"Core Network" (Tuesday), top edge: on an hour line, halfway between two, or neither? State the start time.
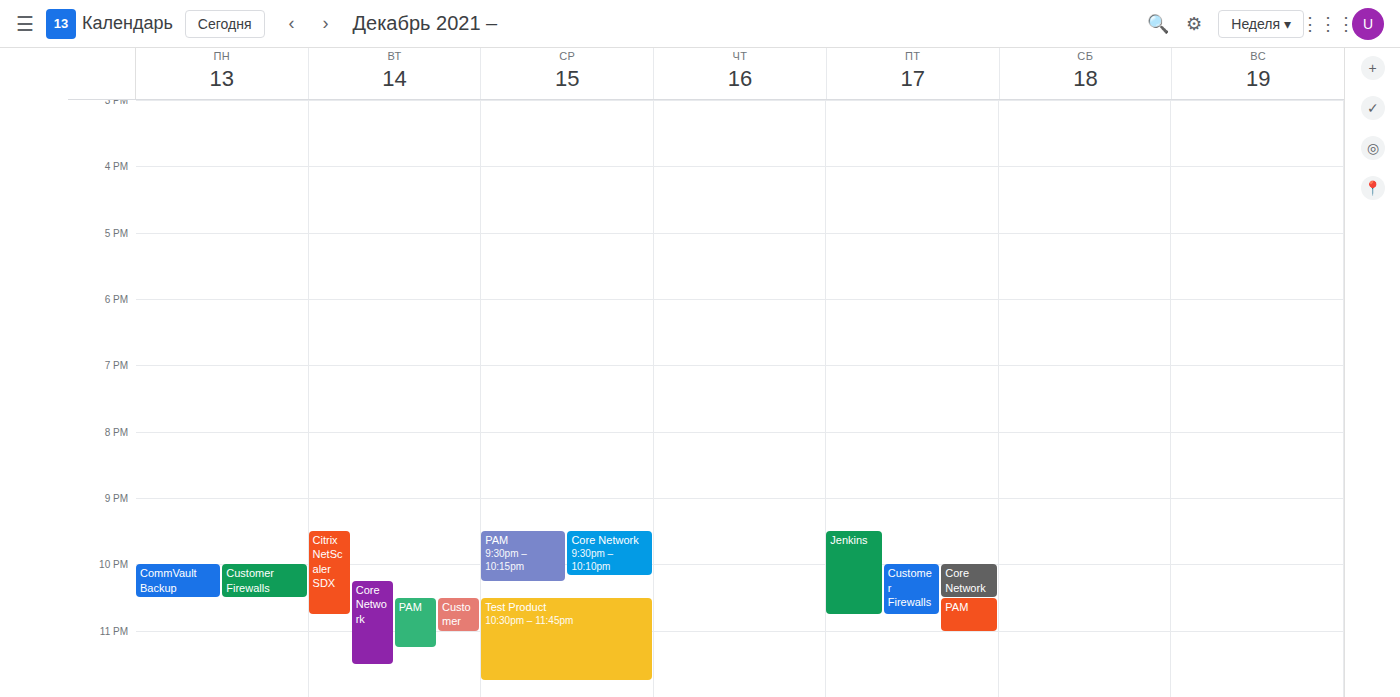
10:15 PM -- neither: a quarter of the way from the 10 PM line to the 11 PM line.